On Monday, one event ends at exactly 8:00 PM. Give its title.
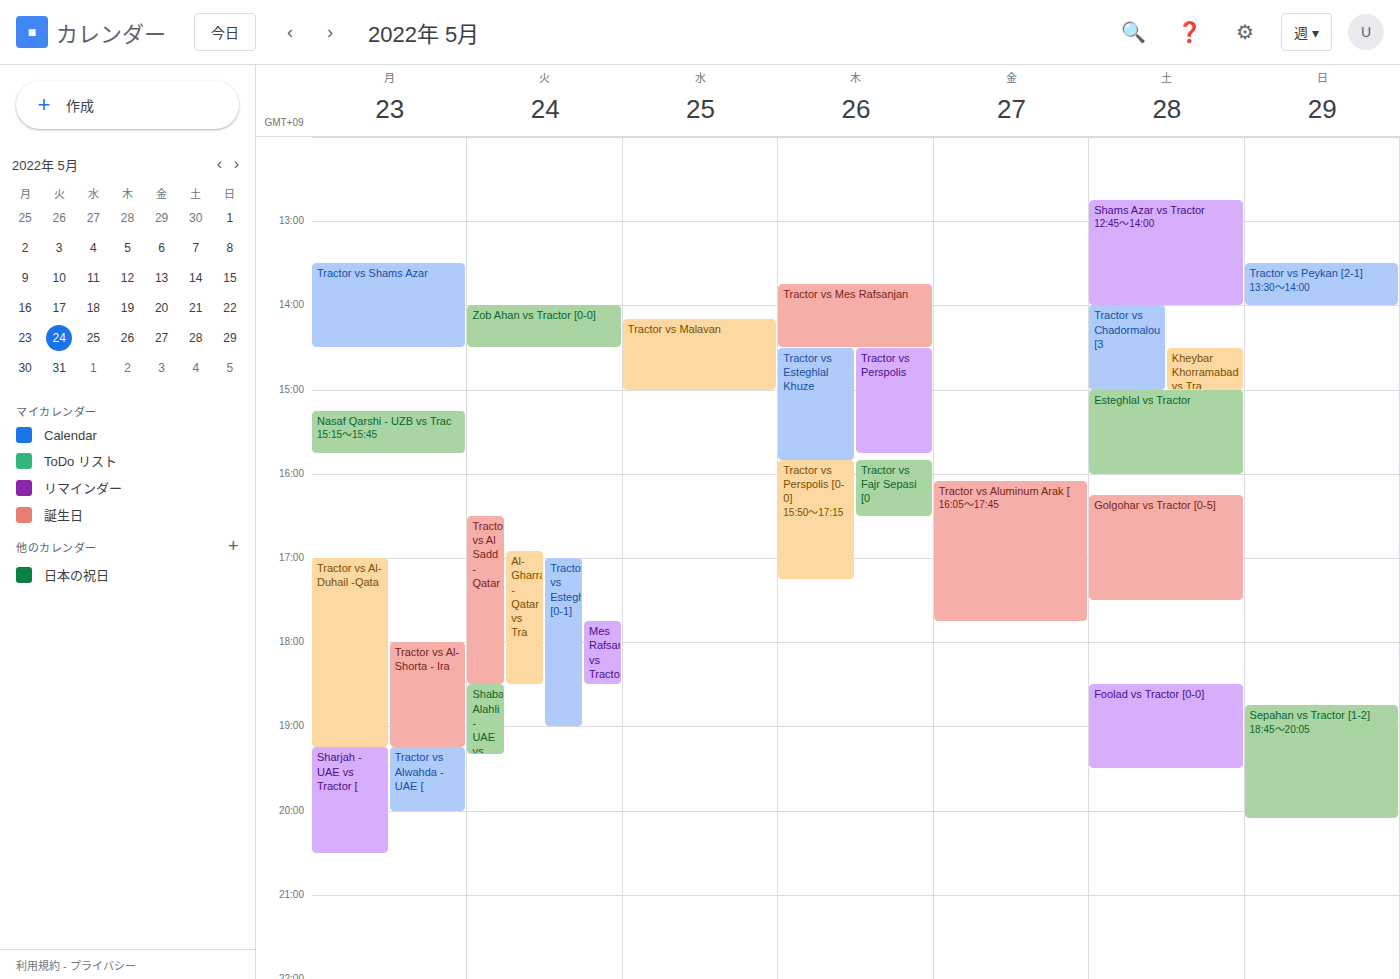
"Tractor vs Alwahda - UAE ["